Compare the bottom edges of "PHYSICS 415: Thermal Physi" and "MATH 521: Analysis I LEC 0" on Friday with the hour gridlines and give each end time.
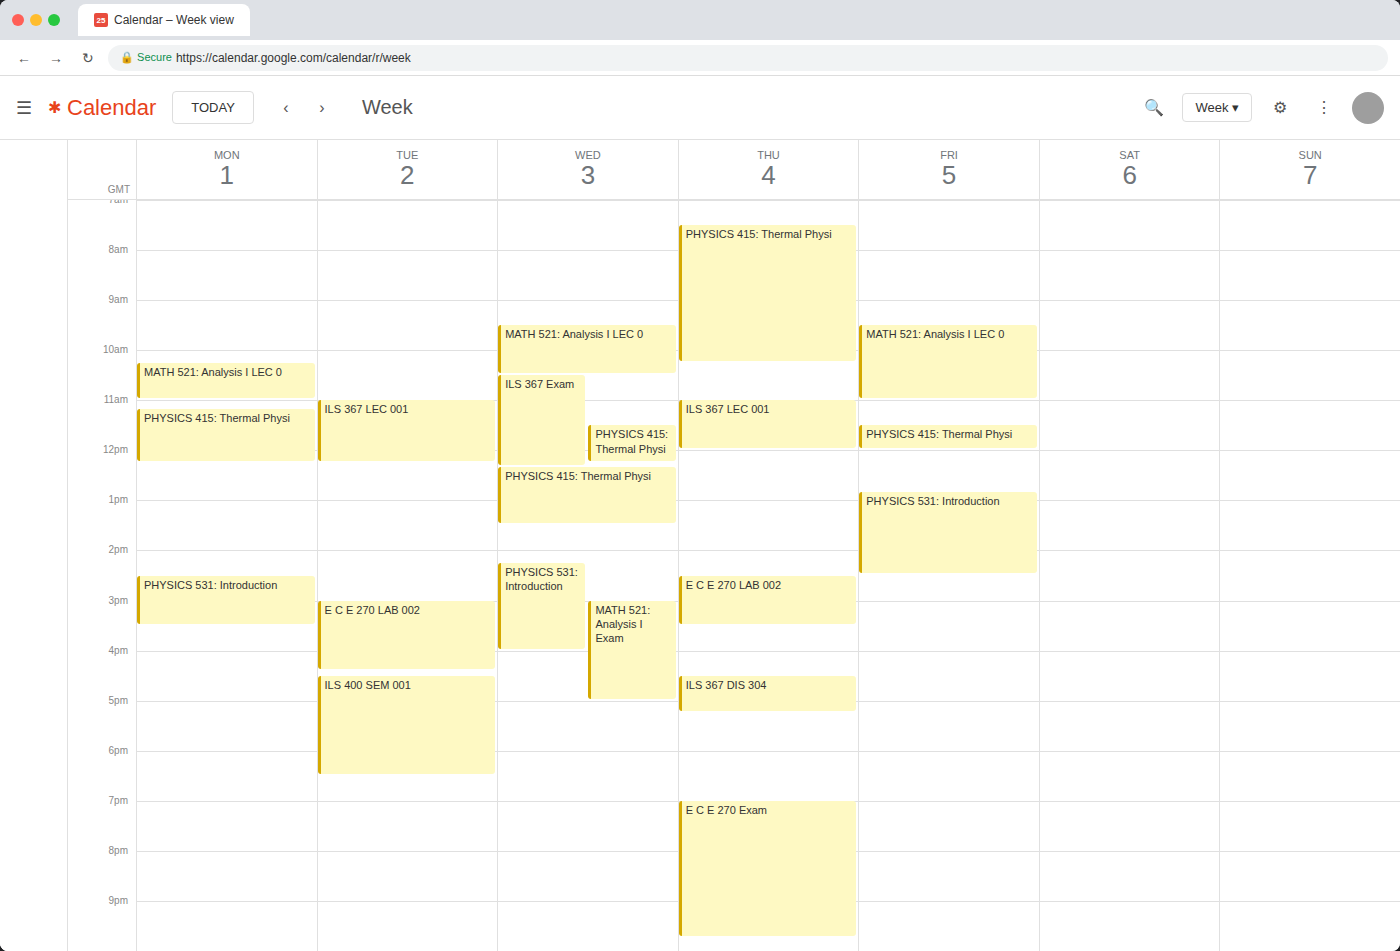
"PHYSICS 415: Thermal Physi": 12:00 PM, exactly on the 12 PM line. "MATH 521: Analysis I LEC 0": 11:00 AM, exactly on the 11 AM line.